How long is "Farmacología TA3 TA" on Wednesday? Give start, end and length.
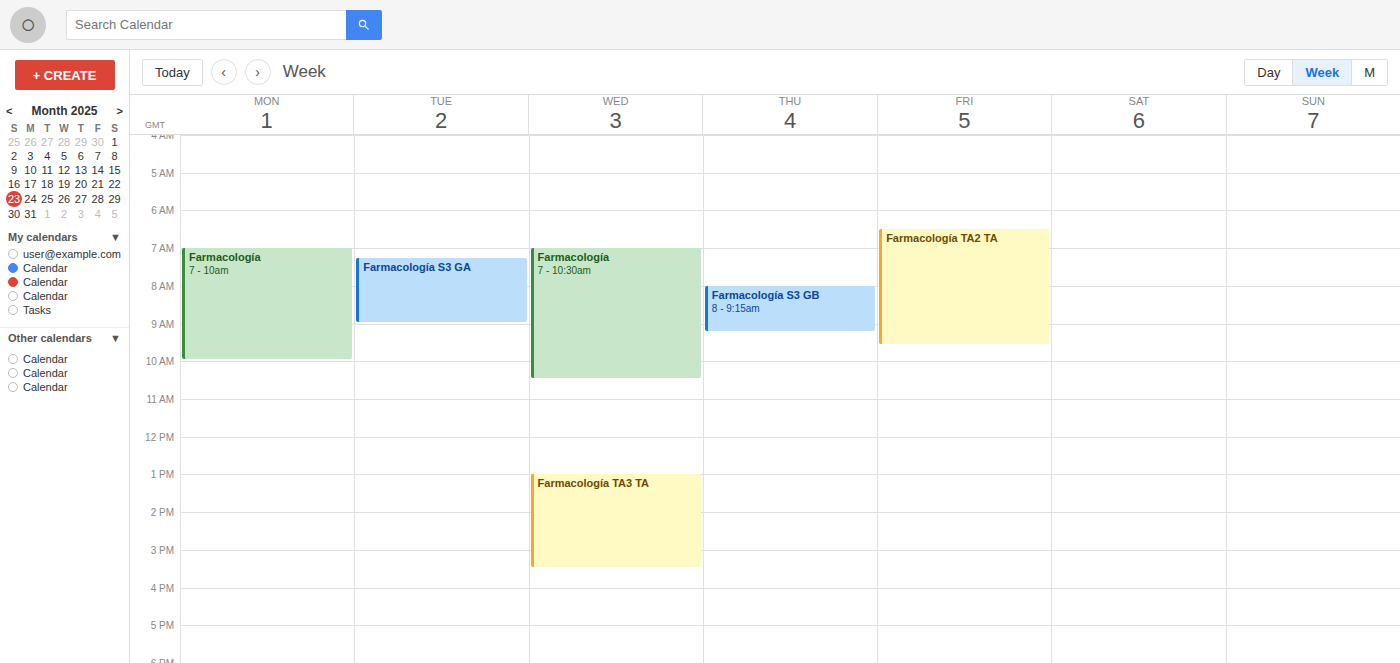
1:00 PM to 3:30 PM, 2 hours 30 minutes